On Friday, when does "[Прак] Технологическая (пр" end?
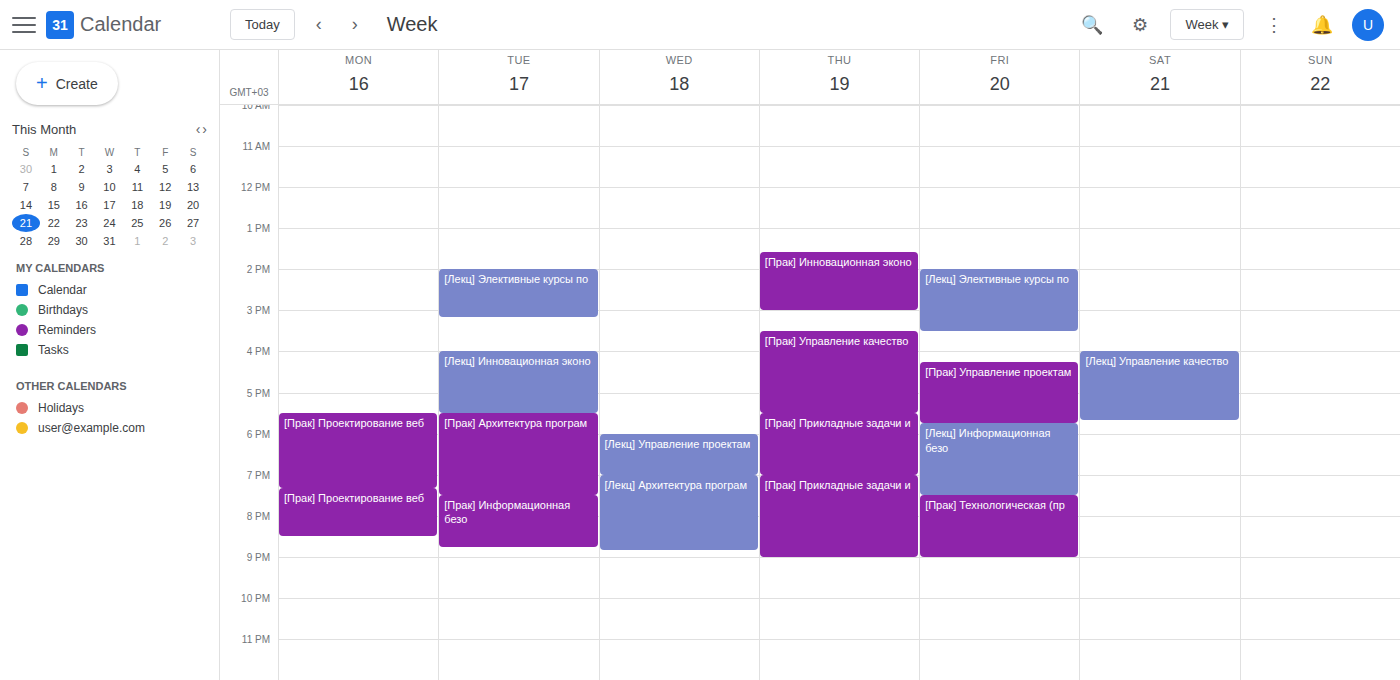
9:00 PM